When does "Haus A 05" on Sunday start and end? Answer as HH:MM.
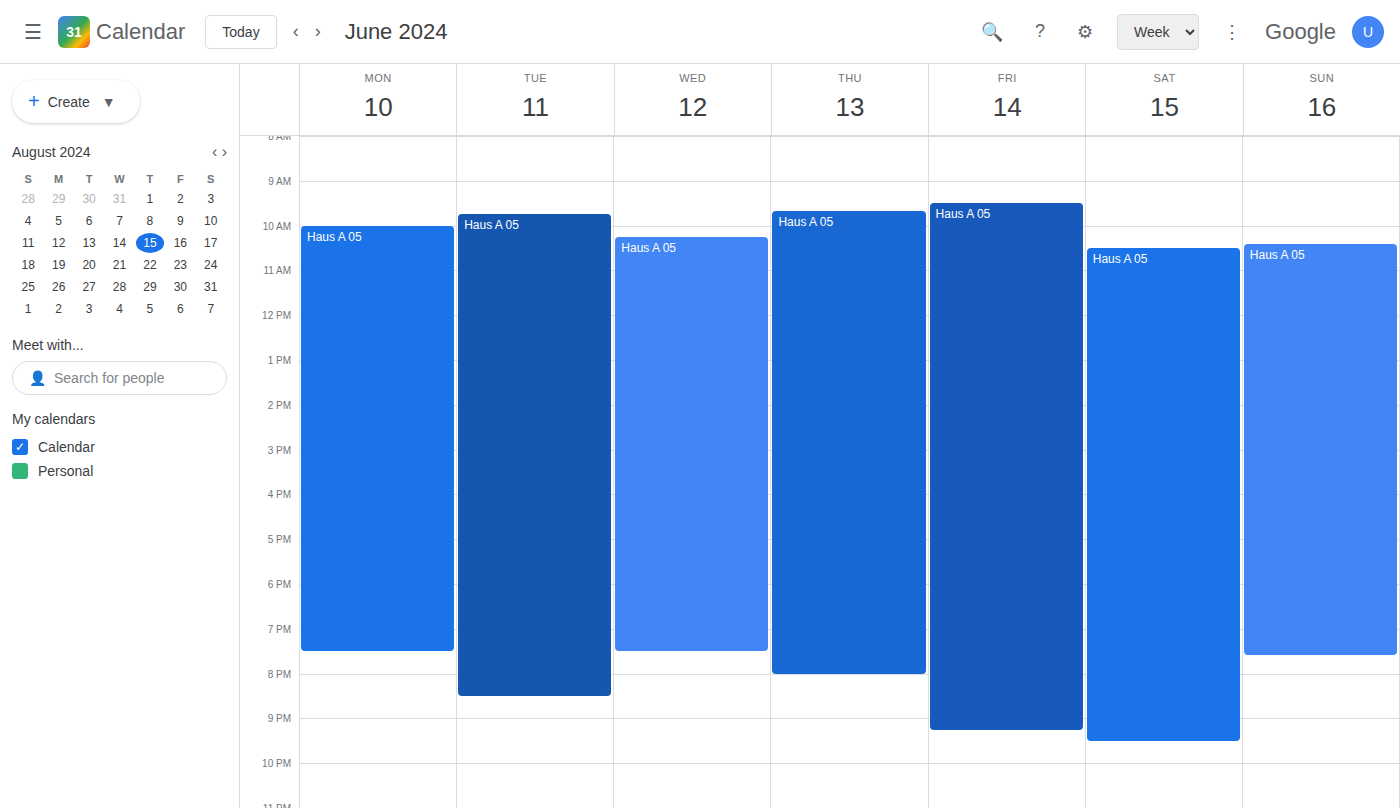
10:25 to 19:35